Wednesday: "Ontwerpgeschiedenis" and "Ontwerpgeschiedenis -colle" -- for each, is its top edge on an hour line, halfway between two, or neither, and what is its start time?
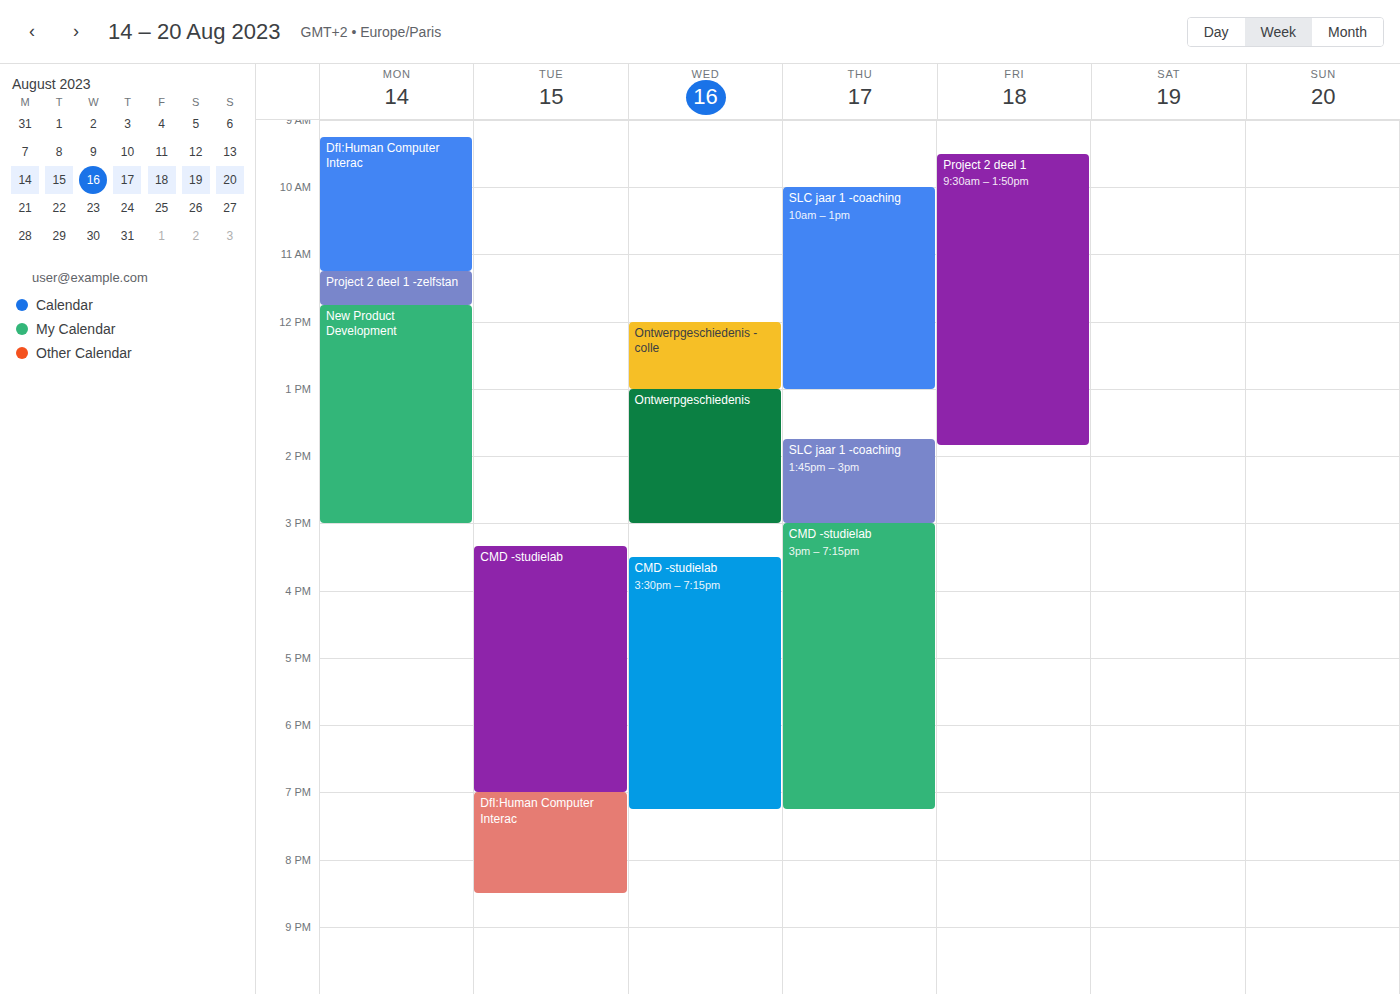
"Ontwerpgeschiedenis": 1:00 PM, exactly on the 1 PM line. "Ontwerpgeschiedenis -colle": 12:00 PM, exactly on the 12 PM line.